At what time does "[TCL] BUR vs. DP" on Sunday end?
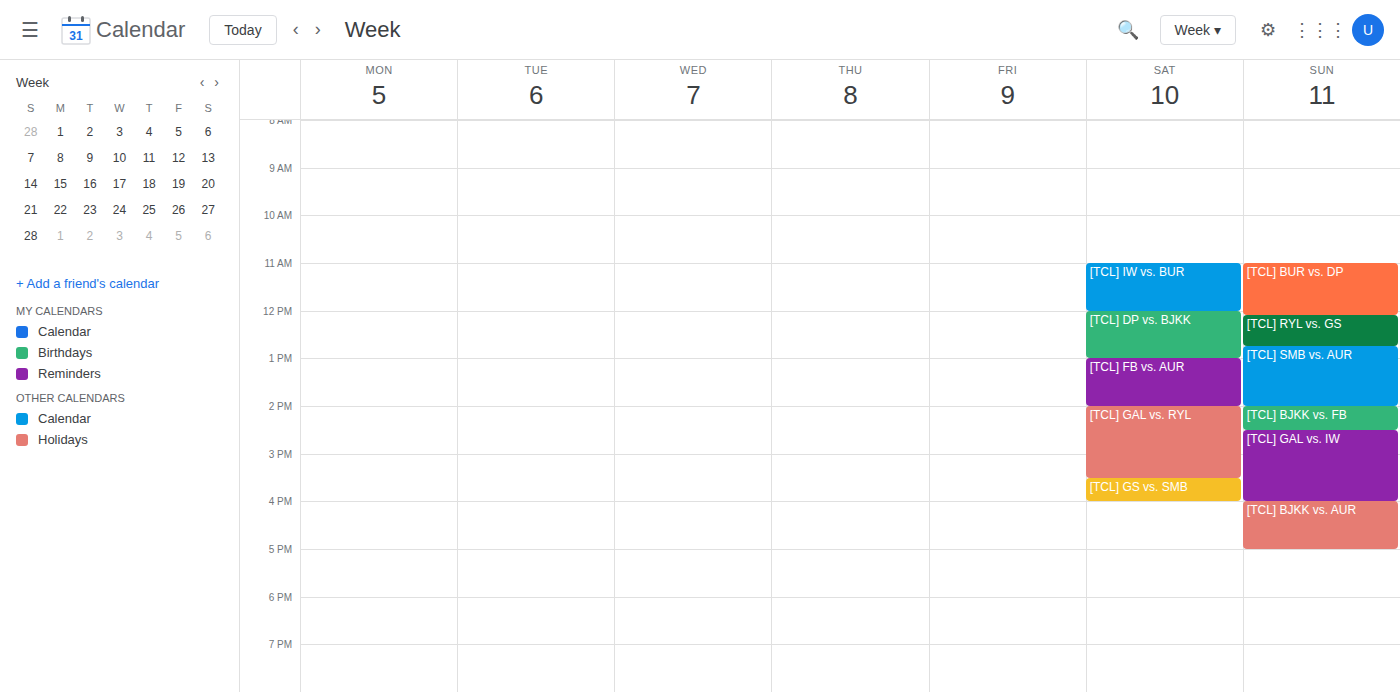
12:05 PM